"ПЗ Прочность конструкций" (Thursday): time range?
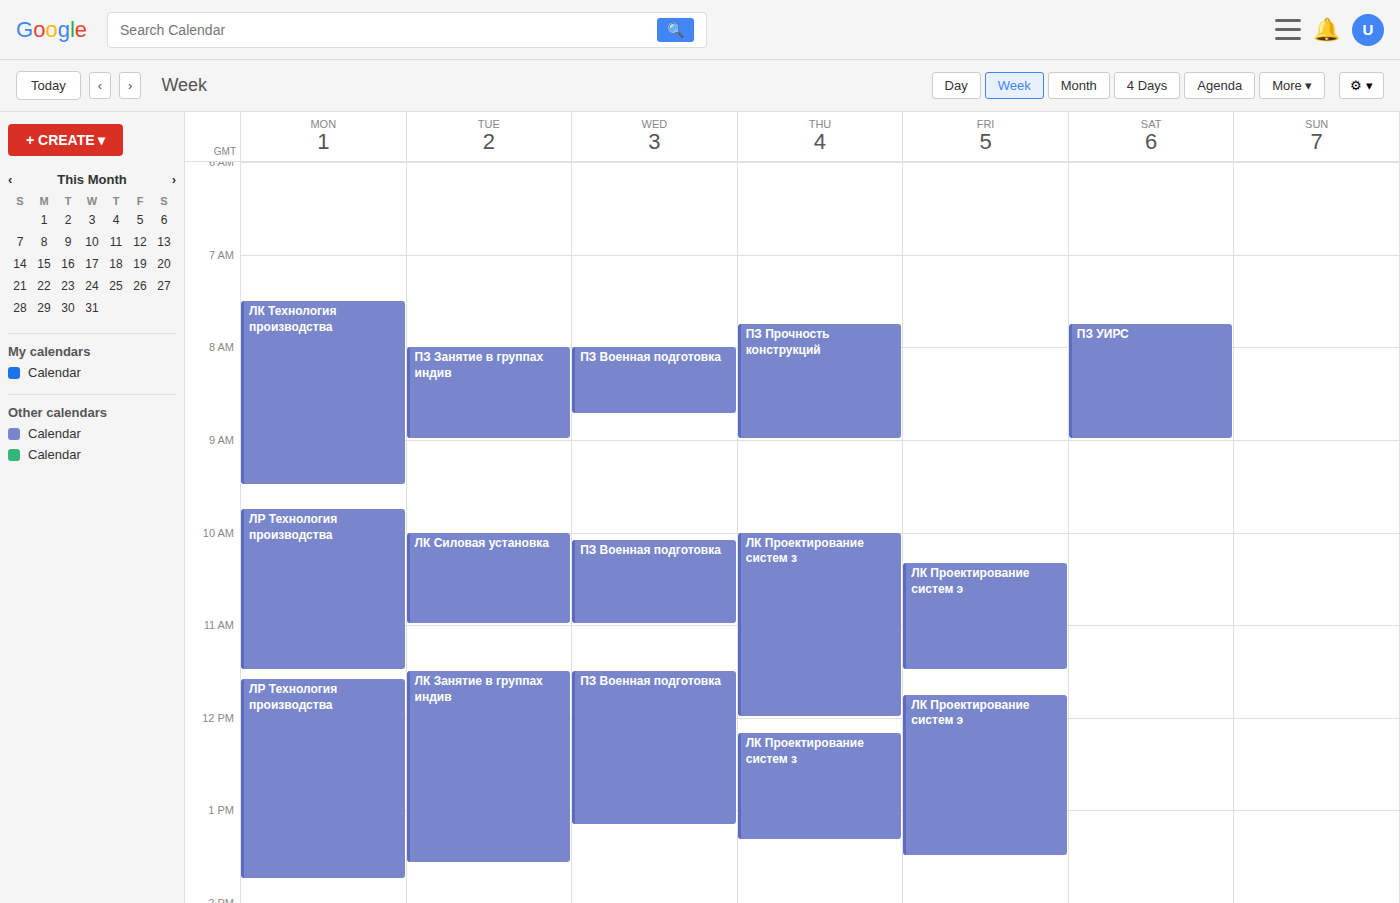
7:45 AM to 9:00 AM